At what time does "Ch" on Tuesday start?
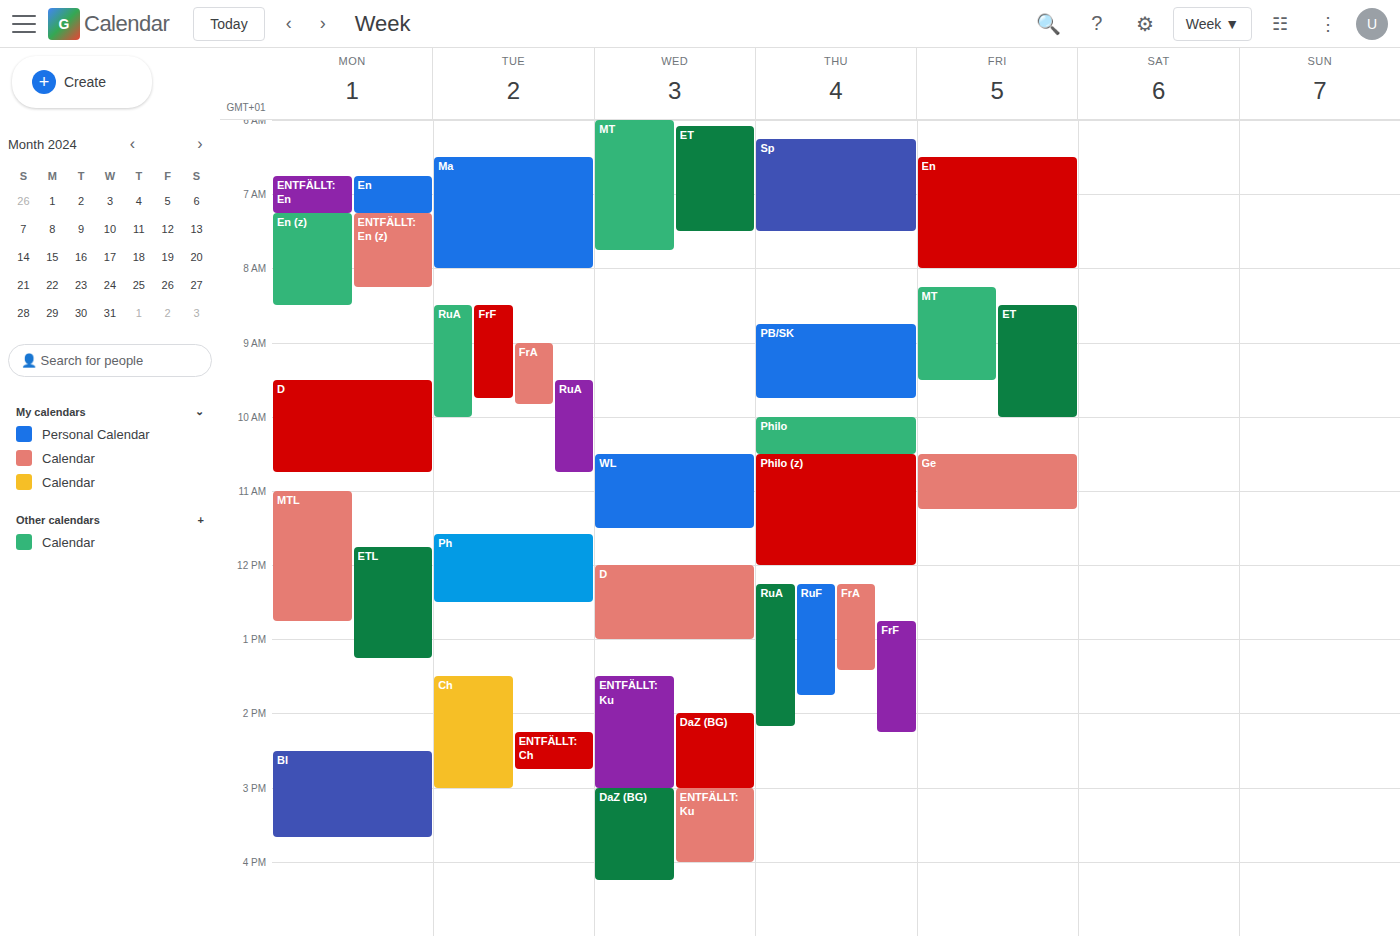
1:30 PM